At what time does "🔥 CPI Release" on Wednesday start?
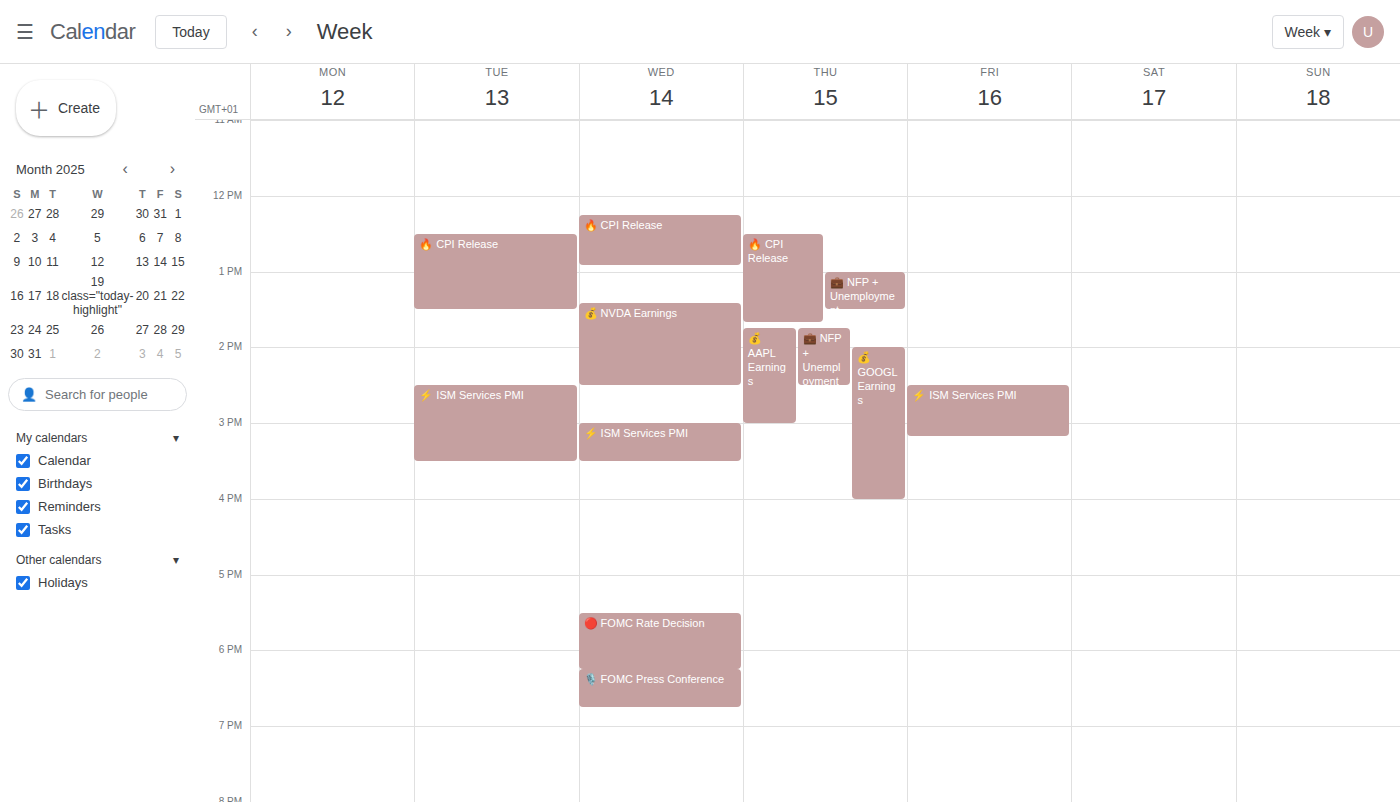
12:15 PM